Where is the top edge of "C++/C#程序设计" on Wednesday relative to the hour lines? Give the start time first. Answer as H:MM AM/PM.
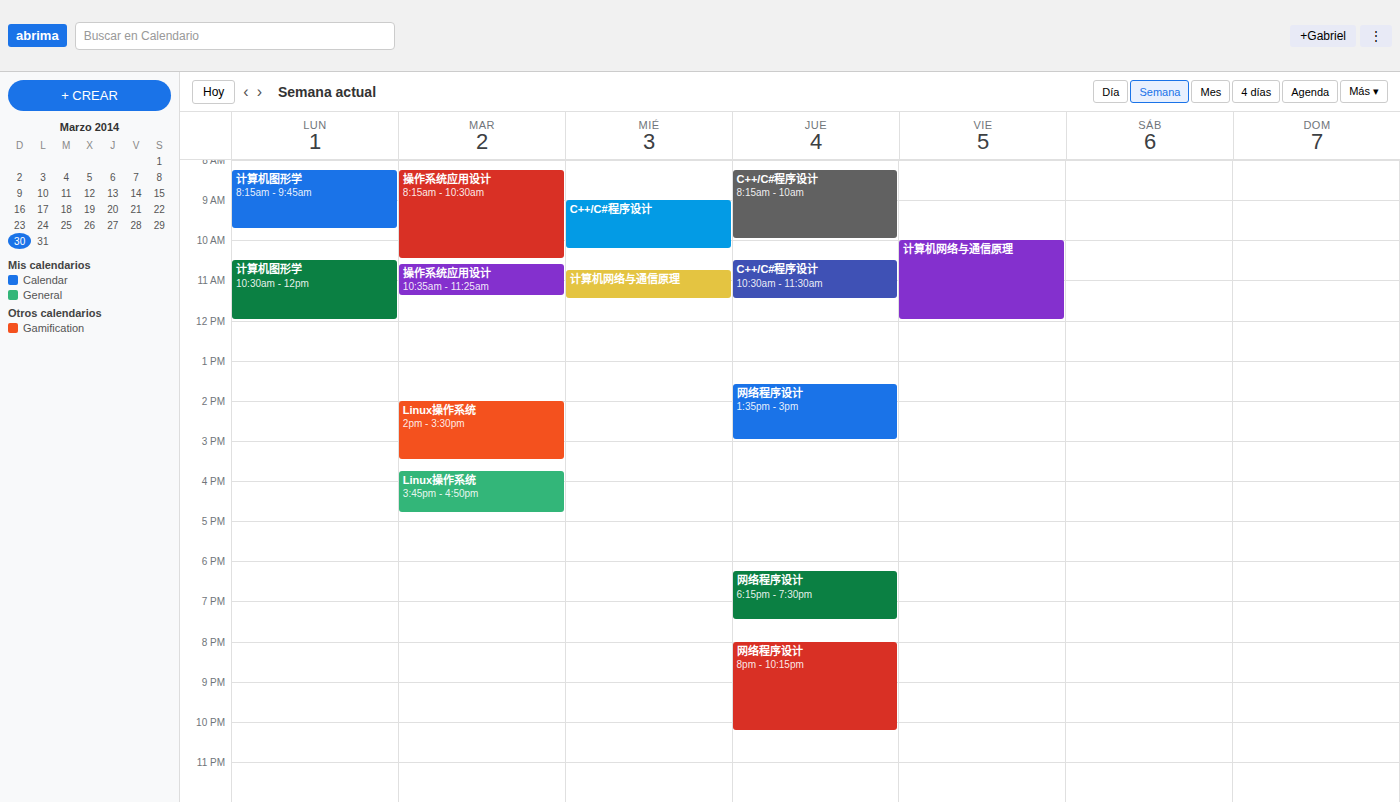
9:00 AM -- exactly on the 9 AM line.